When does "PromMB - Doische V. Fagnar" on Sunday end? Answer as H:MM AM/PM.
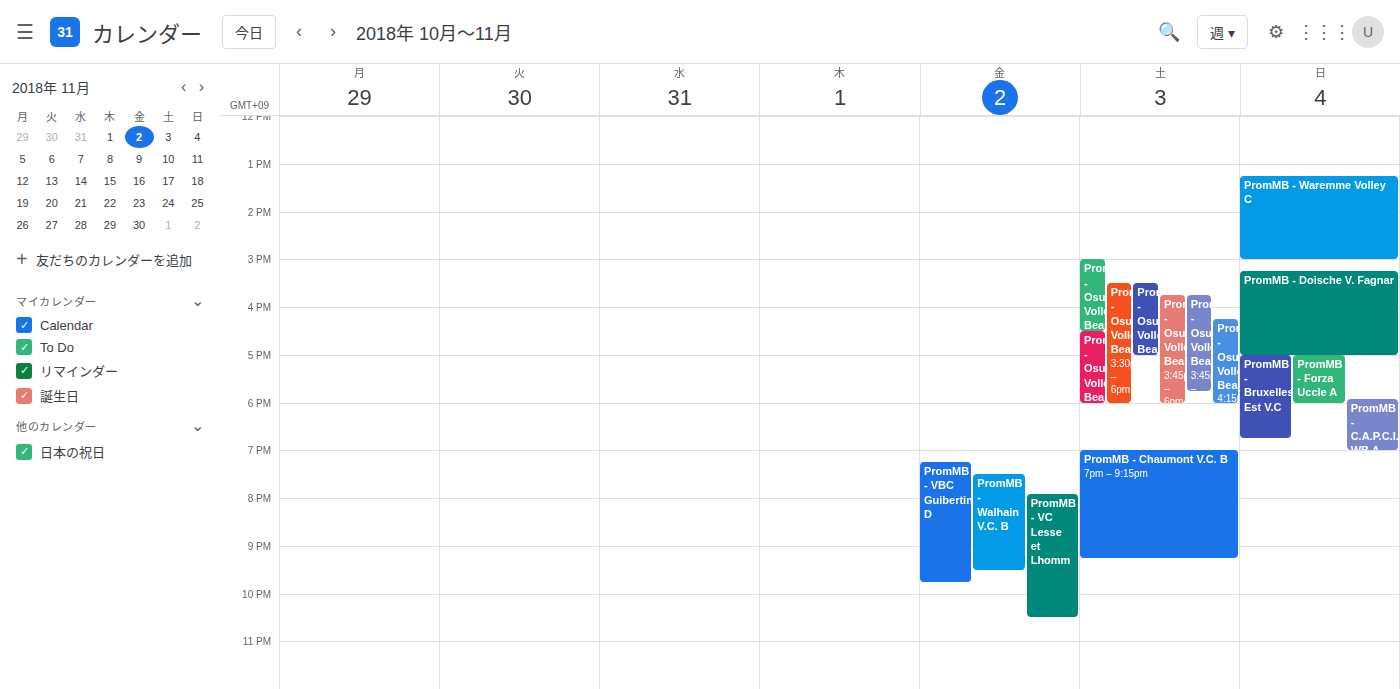
5:00 PM